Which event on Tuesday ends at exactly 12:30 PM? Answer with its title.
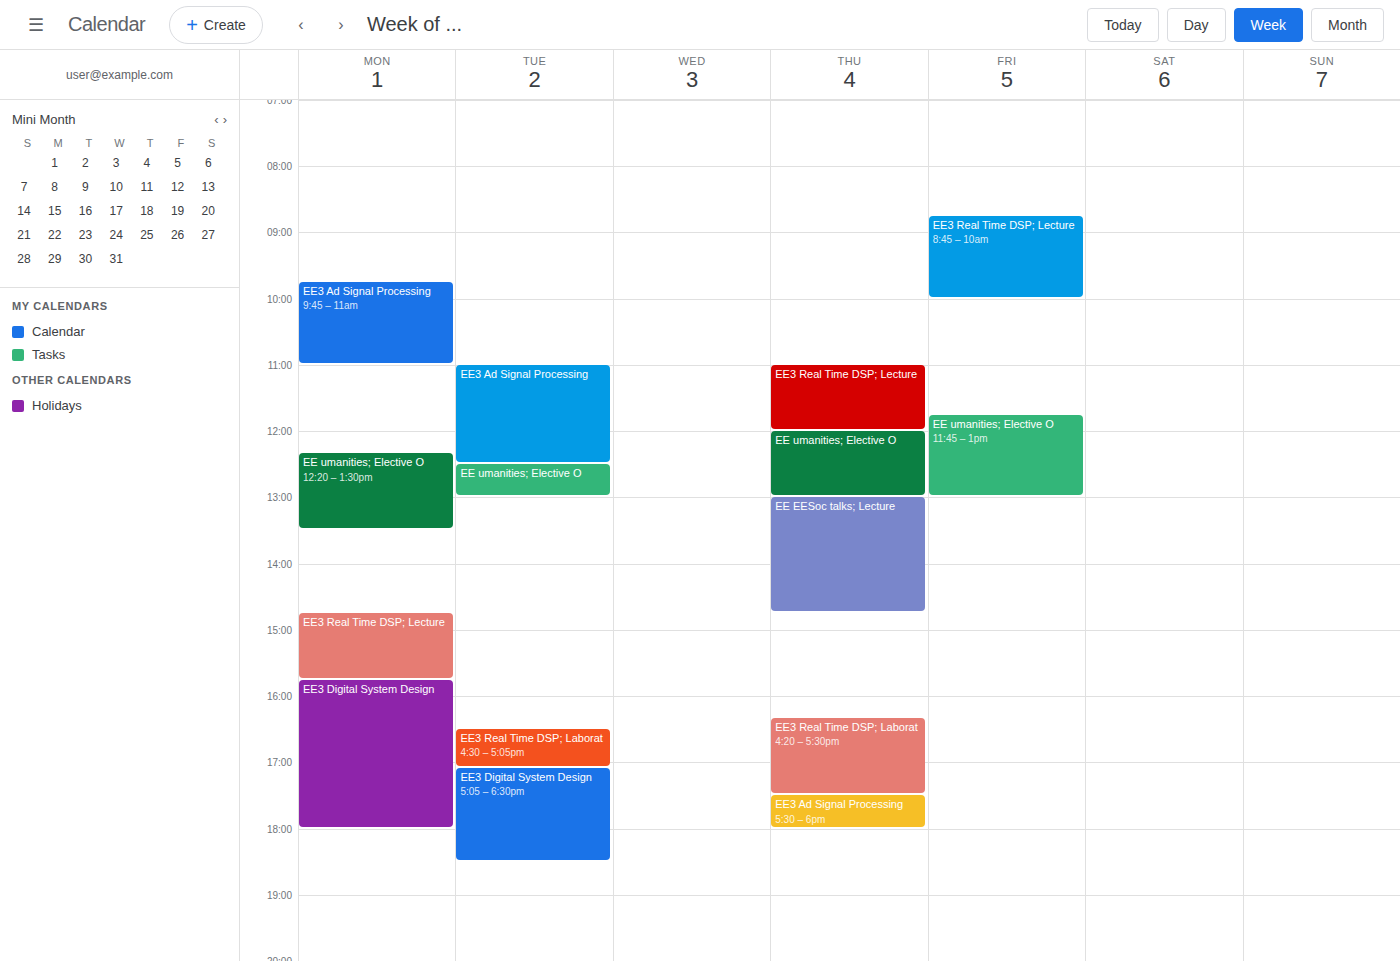
"EE3 Ad Signal Processing"